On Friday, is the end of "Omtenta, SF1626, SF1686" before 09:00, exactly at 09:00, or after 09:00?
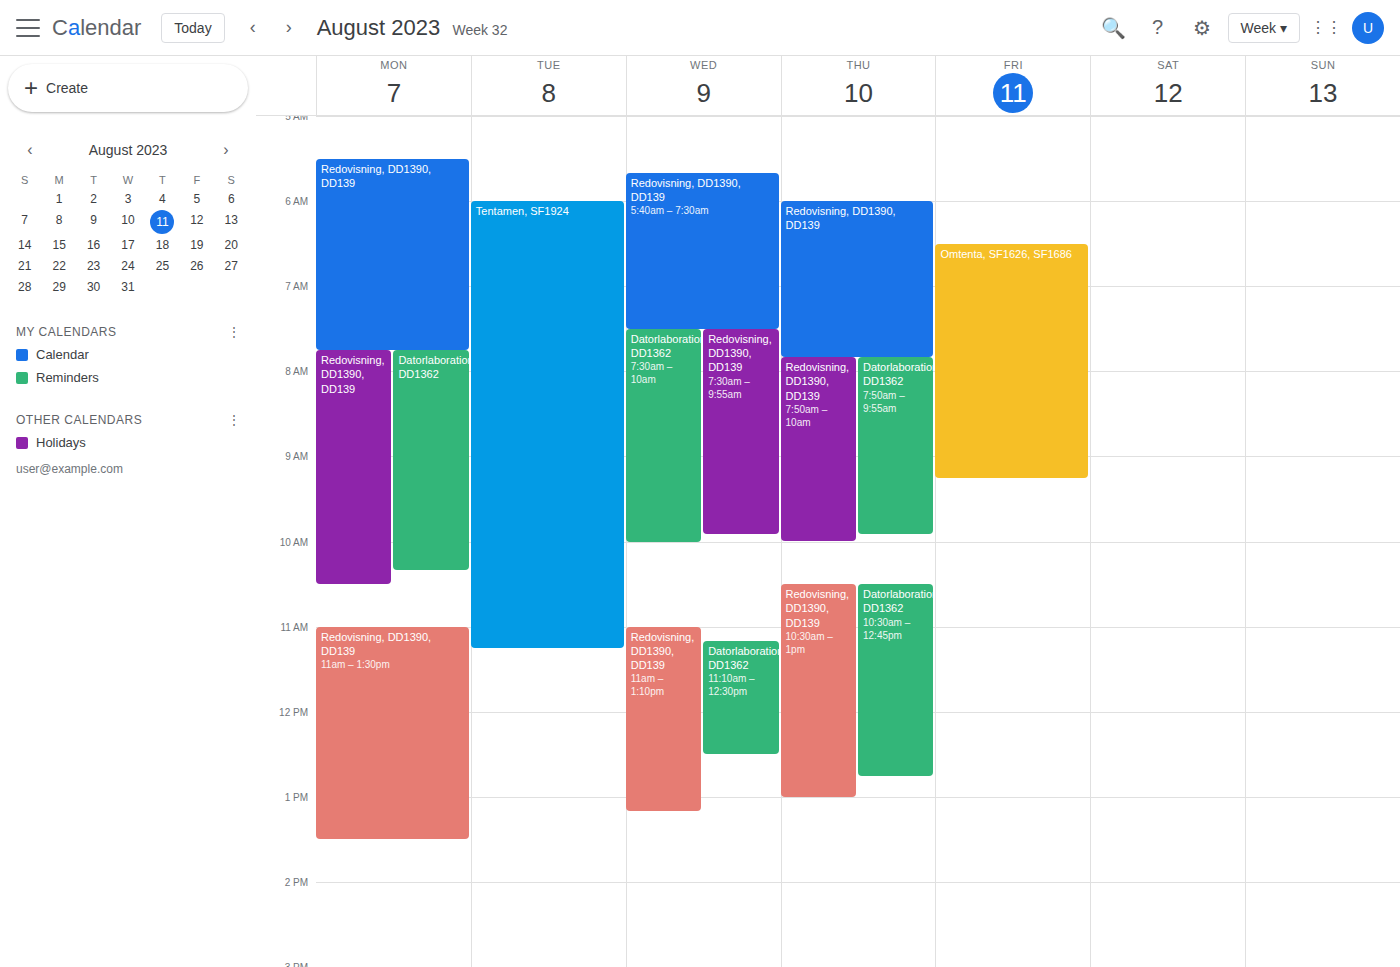
09:15 -- after 09:00, 15 minutes below the 09:00 line.